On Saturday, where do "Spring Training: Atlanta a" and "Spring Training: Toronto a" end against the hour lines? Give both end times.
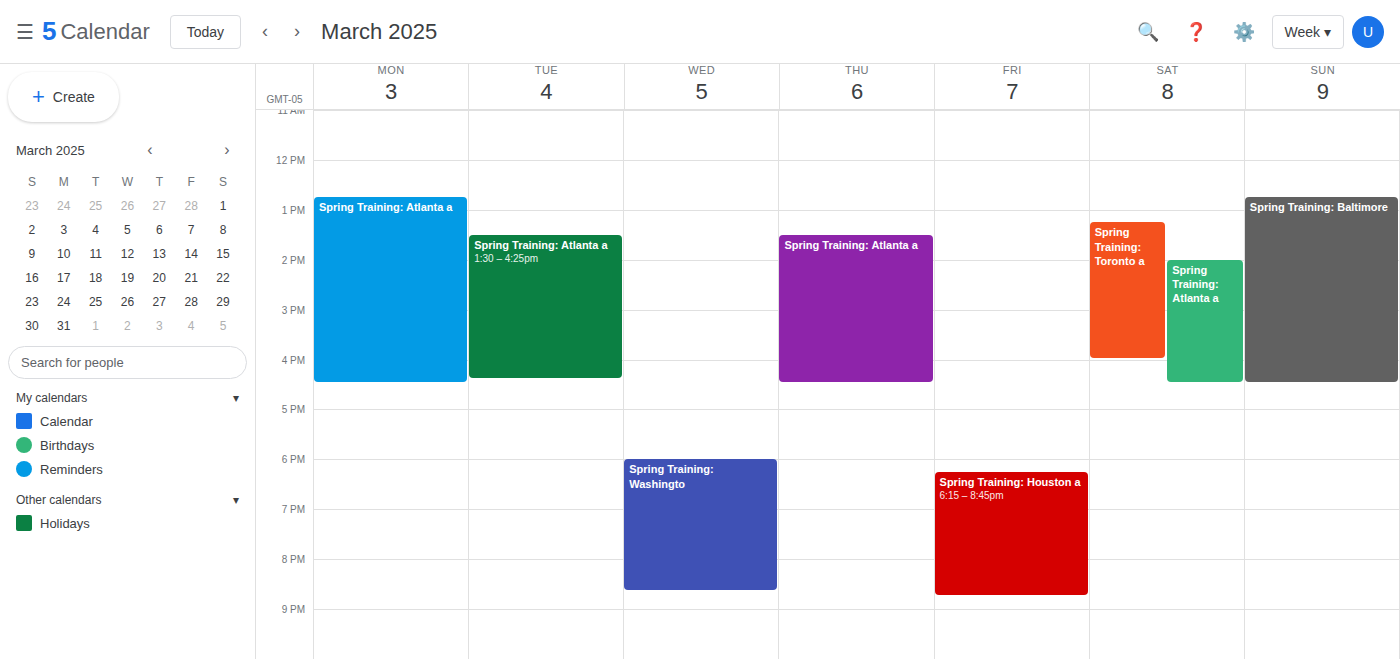
"Spring Training: Atlanta a": 4:30 PM, halfway between the 4 PM and 5 PM lines. "Spring Training: Toronto a": 4:00 PM, exactly on the 4 PM line.